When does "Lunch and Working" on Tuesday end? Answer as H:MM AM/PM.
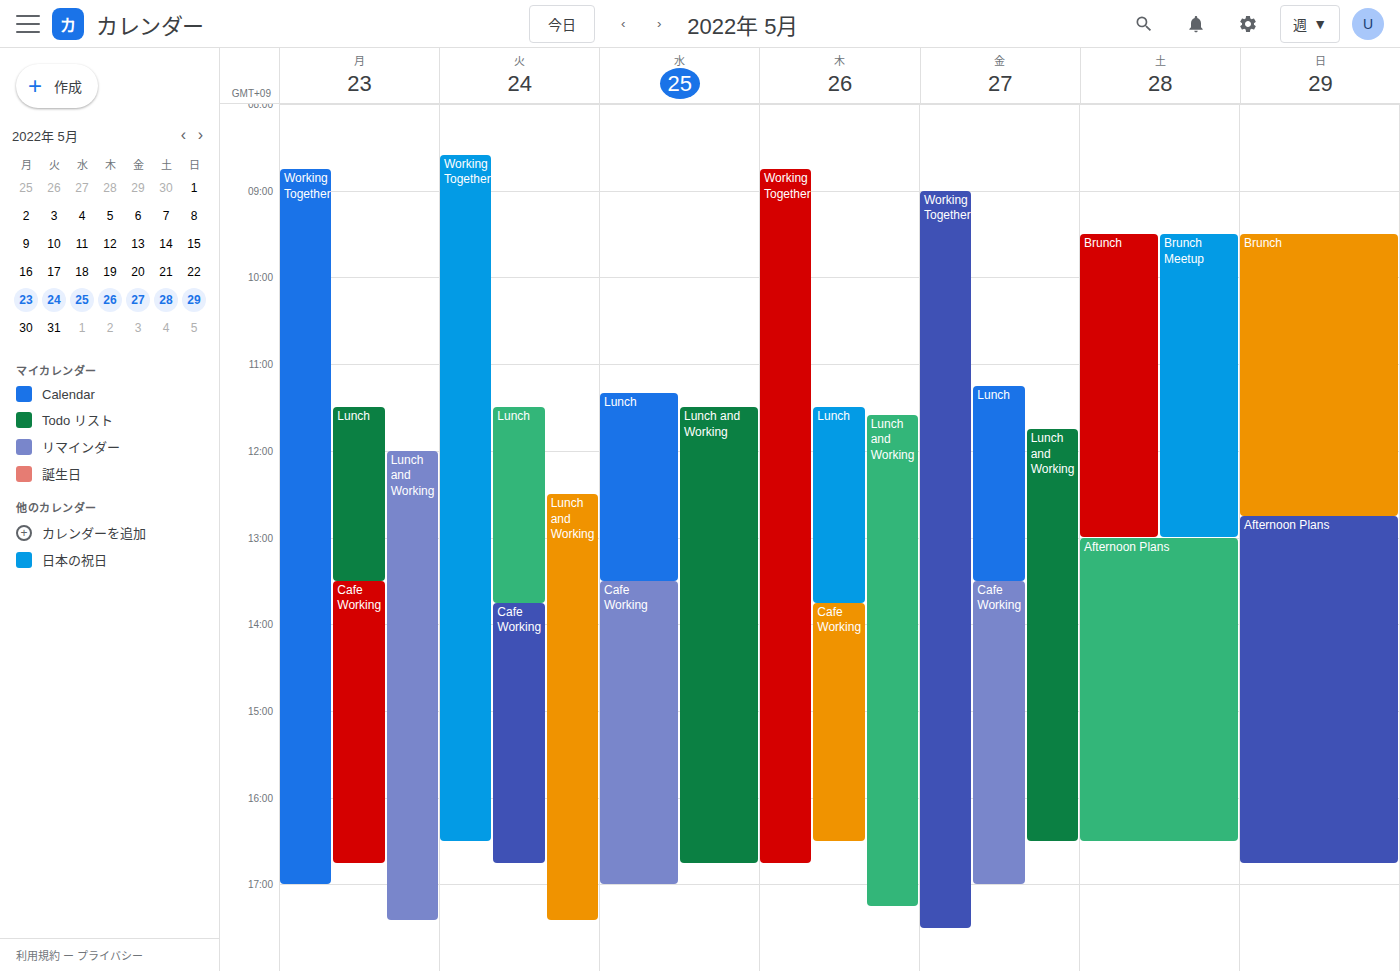
5:25 PM